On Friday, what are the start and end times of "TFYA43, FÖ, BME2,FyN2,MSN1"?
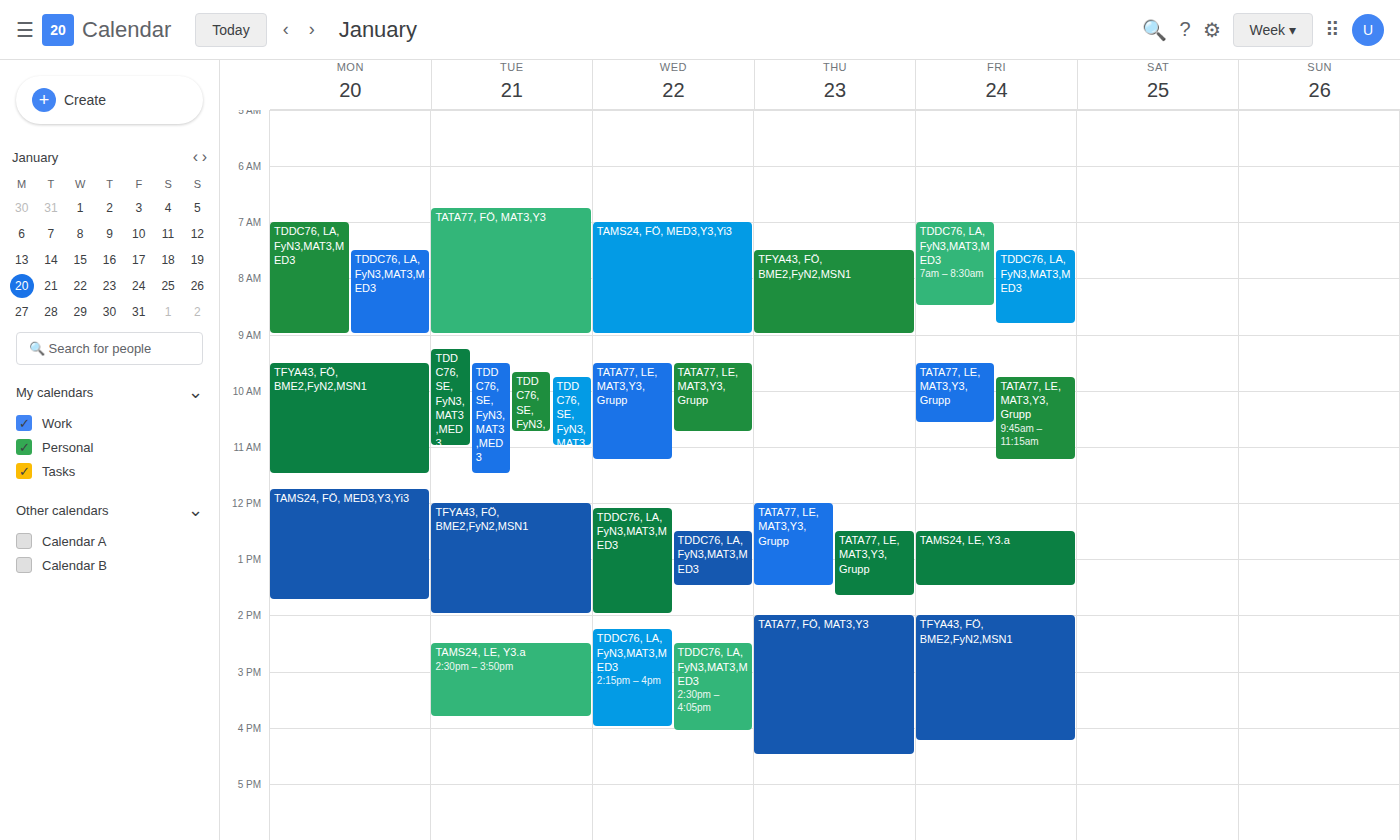
2:00 PM to 4:15 PM